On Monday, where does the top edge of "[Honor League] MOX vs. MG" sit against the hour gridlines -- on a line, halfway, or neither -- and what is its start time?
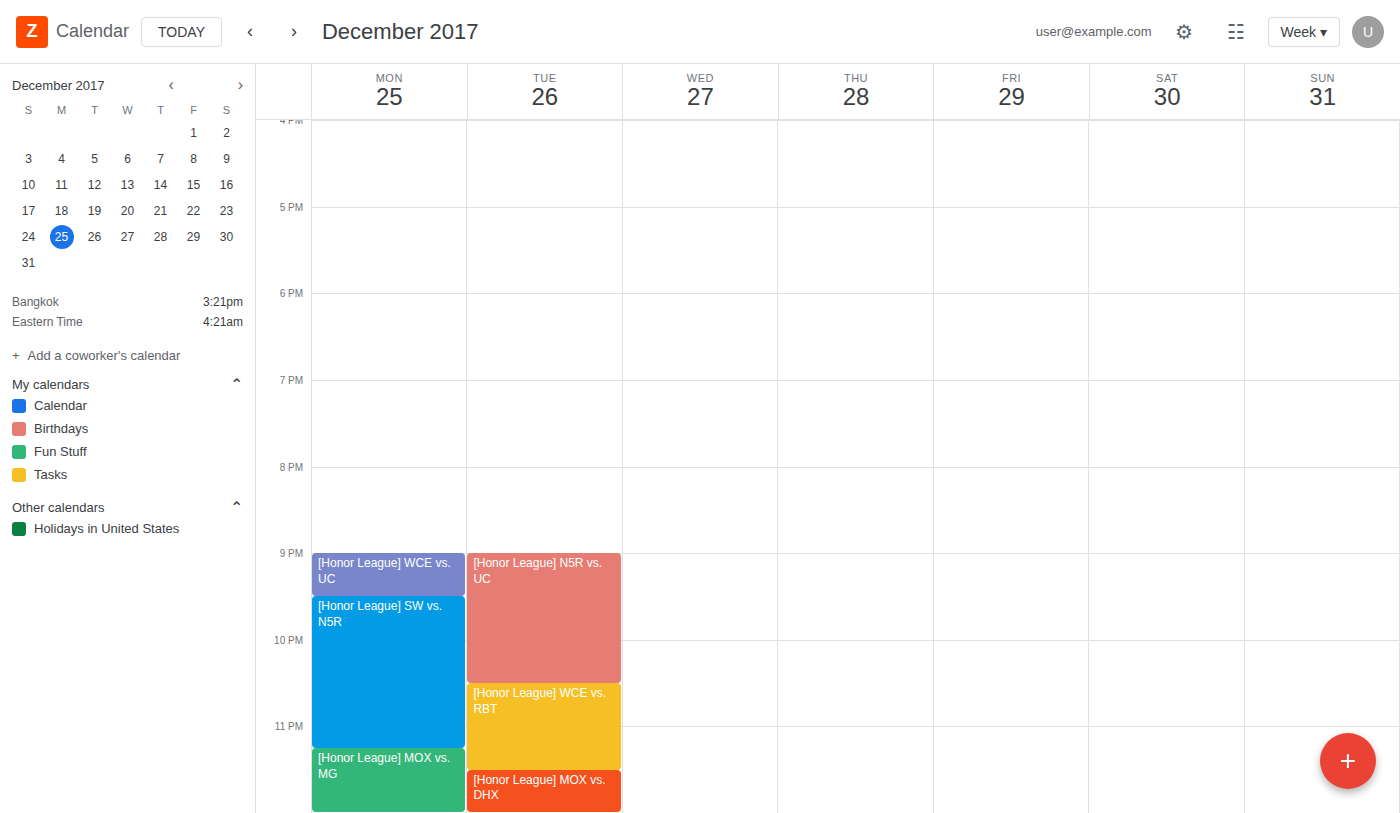
23:15 -- neither: a quarter of the way from the 23:00 line to the 24:00 line.